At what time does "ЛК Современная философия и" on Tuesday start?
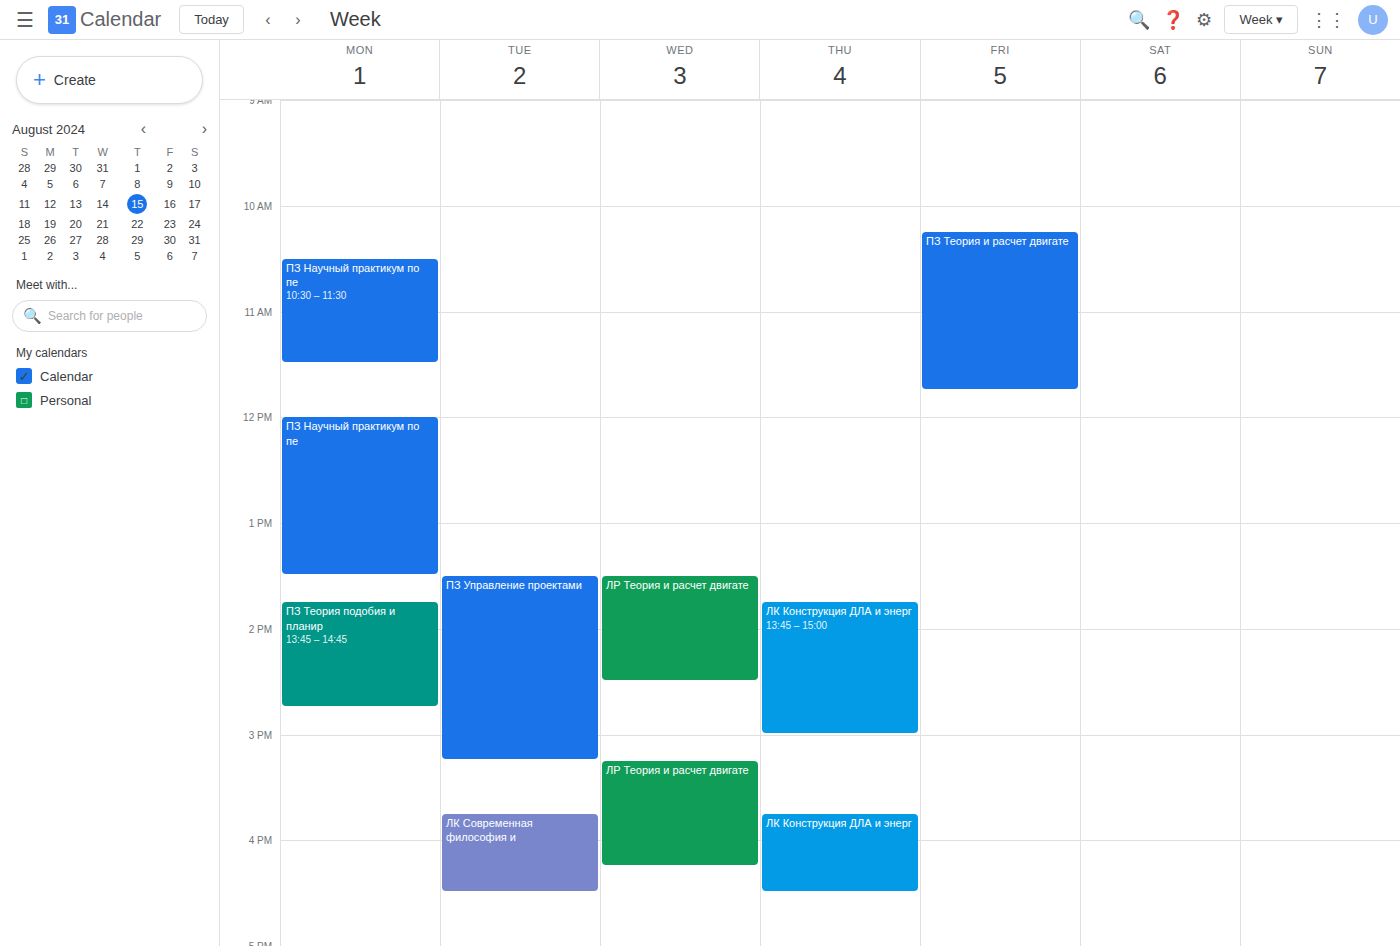
15:45